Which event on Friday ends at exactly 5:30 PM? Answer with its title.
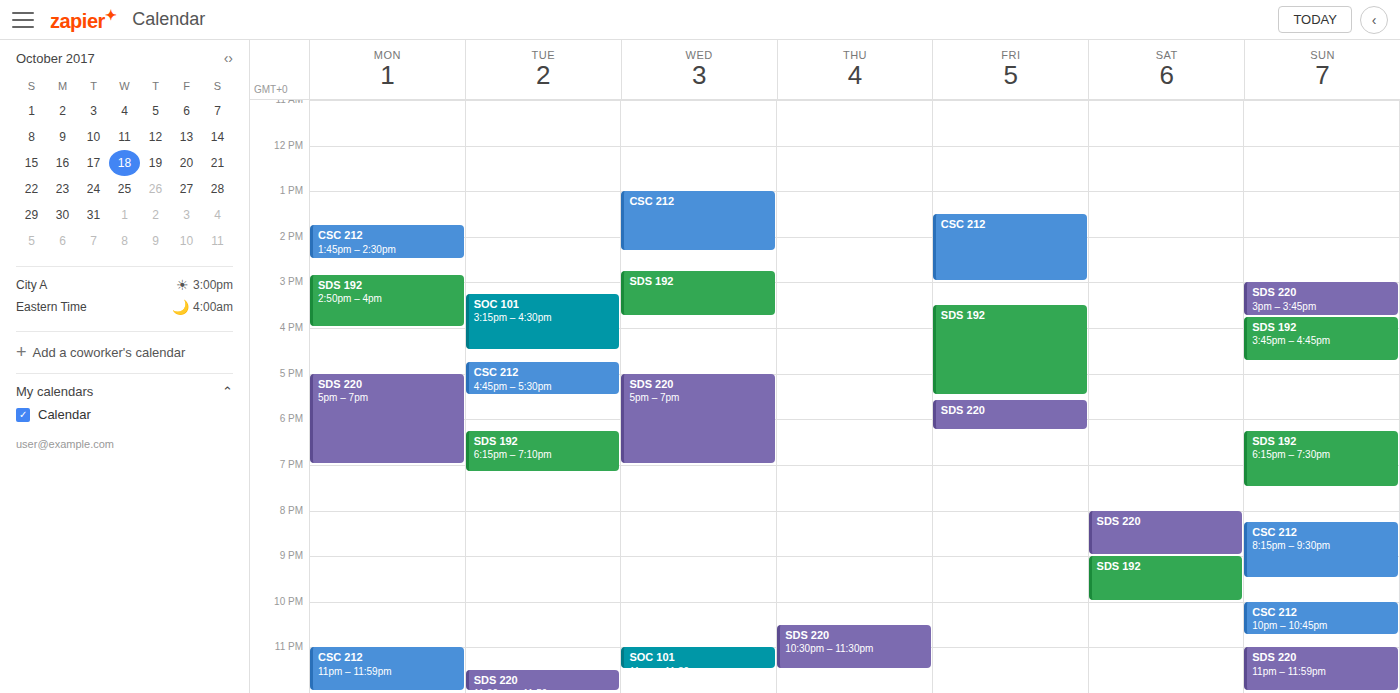
"SDS 192"